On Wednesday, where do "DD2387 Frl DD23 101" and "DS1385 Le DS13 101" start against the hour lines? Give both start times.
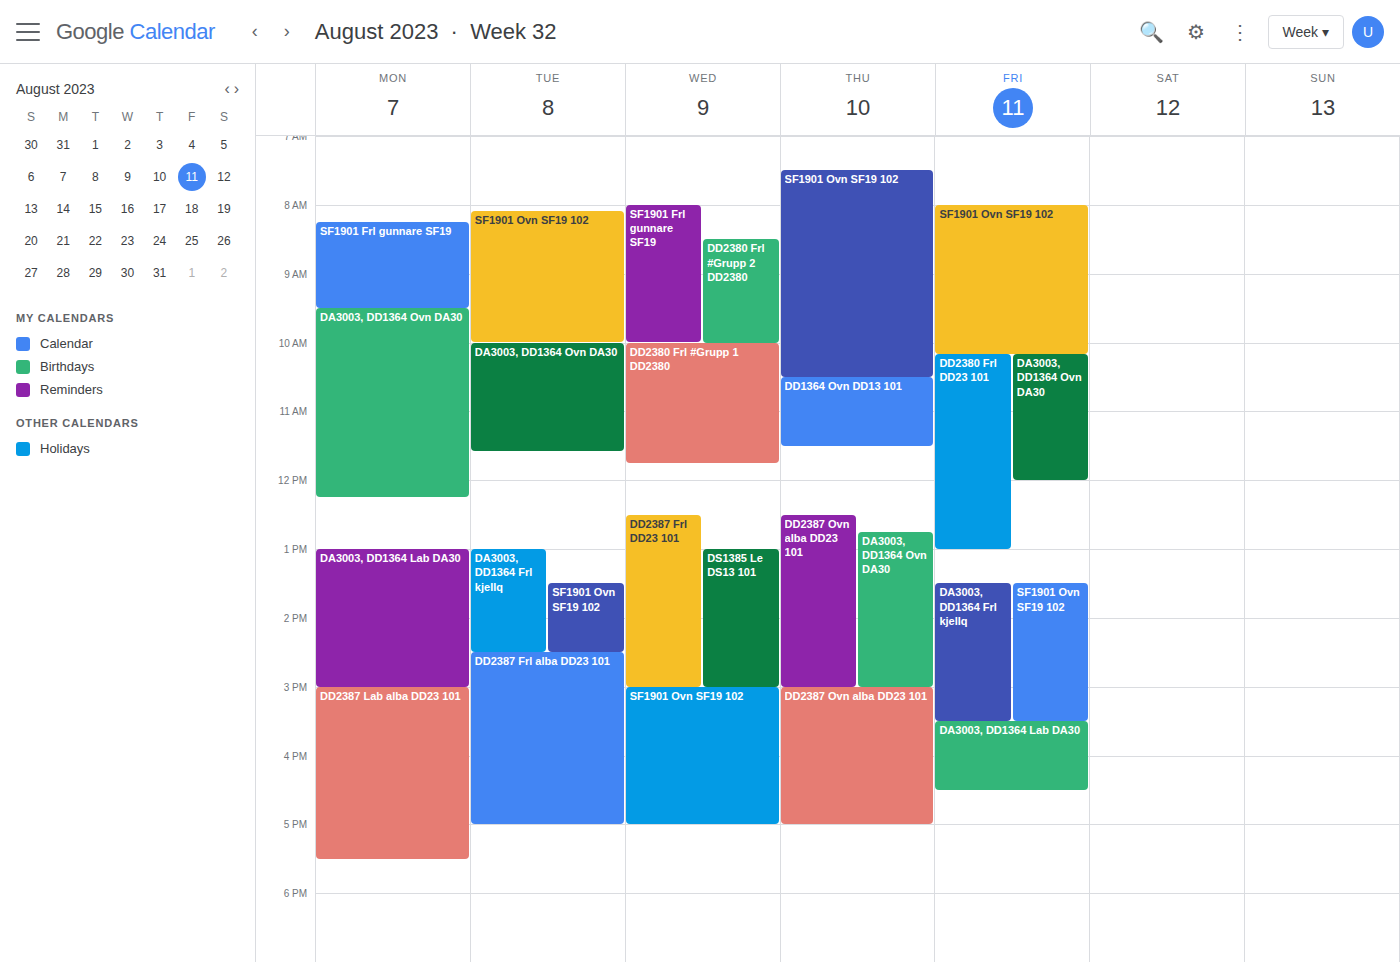
"DD2387 Frl DD23 101": 12:30 PM, halfway between the 12 PM and 1 PM lines. "DS1385 Le DS13 101": 1:00 PM, exactly on the 1 PM line.